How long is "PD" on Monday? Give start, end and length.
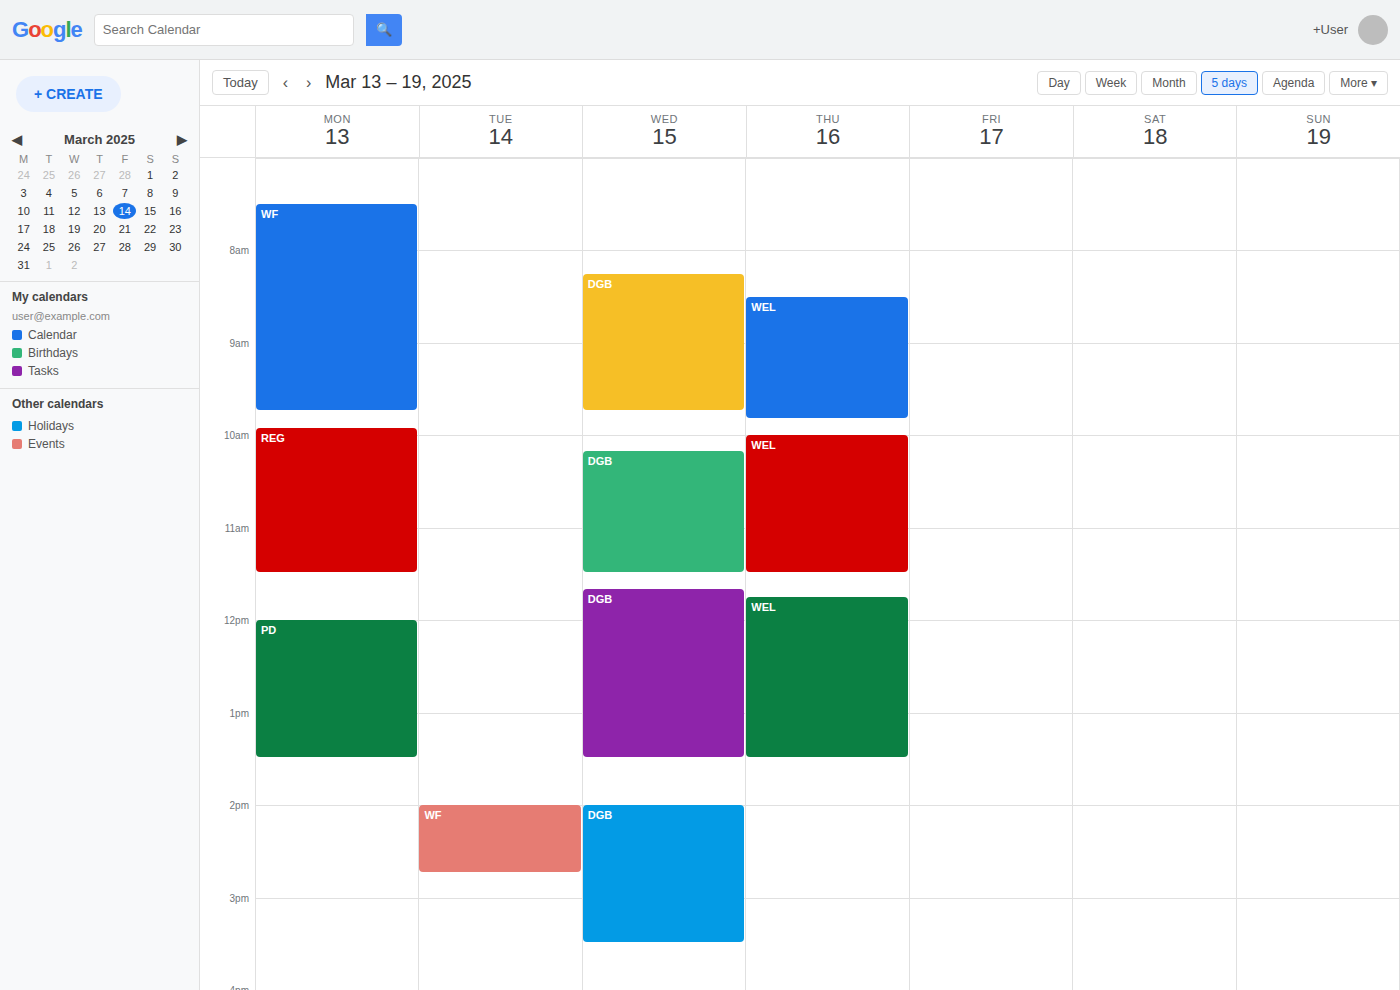
12:00 PM to 1:30 PM, 1 hour 30 minutes